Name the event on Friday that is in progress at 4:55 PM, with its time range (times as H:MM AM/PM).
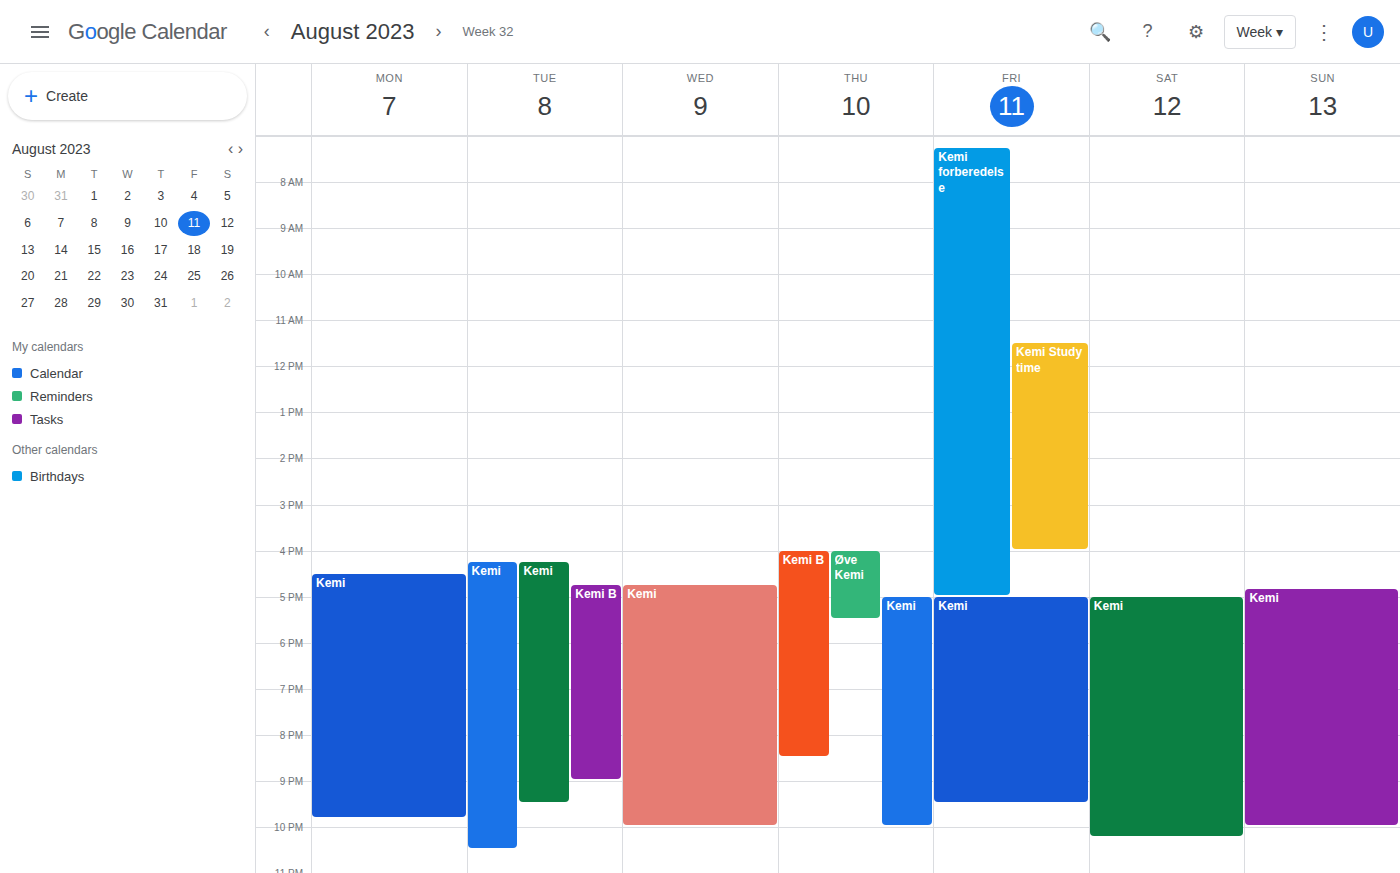
"Kemi forberedelse", 7:15 AM to 5:00 PM